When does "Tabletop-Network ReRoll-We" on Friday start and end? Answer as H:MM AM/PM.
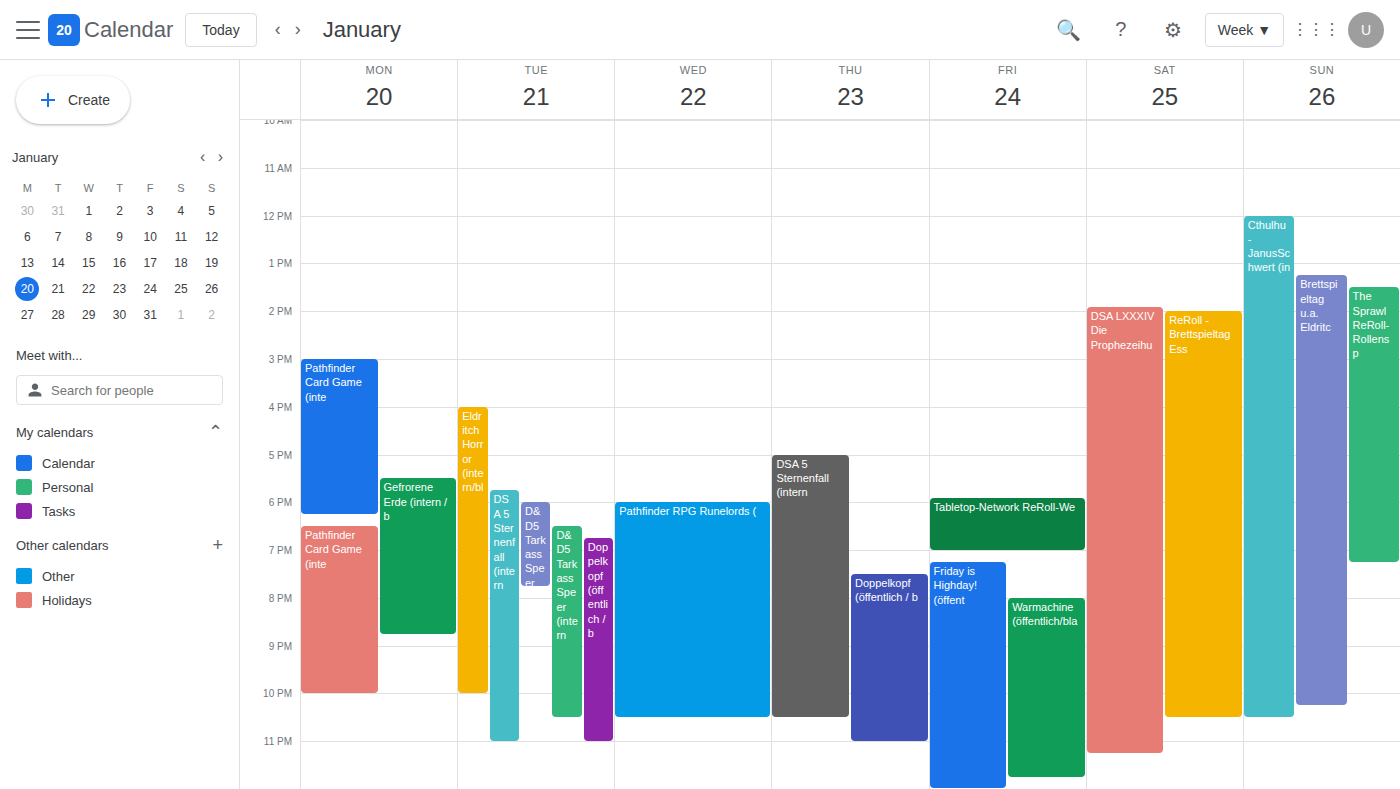
5:55 PM to 7:00 PM